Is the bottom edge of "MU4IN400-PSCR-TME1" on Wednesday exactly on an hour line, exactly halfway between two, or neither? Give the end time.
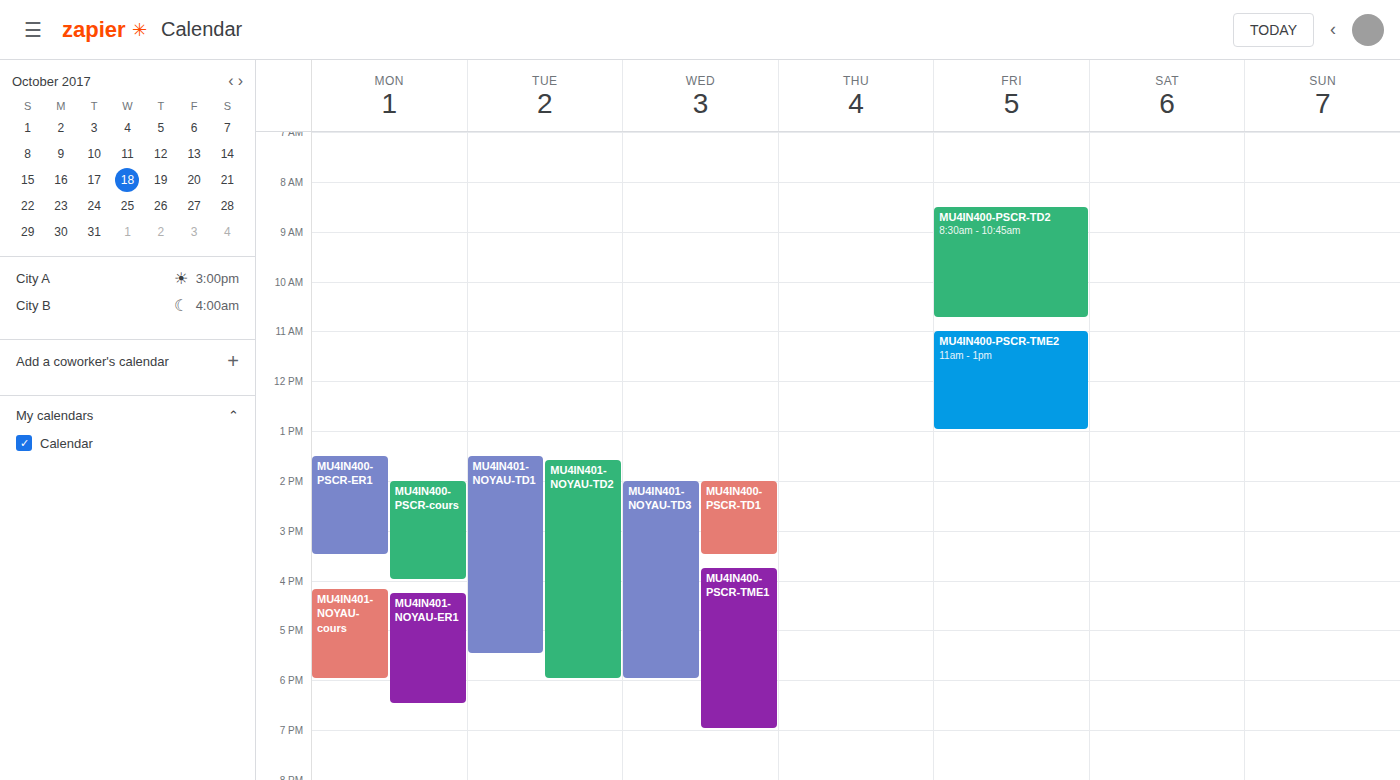
19:00 -- exactly on the 19:00 line.